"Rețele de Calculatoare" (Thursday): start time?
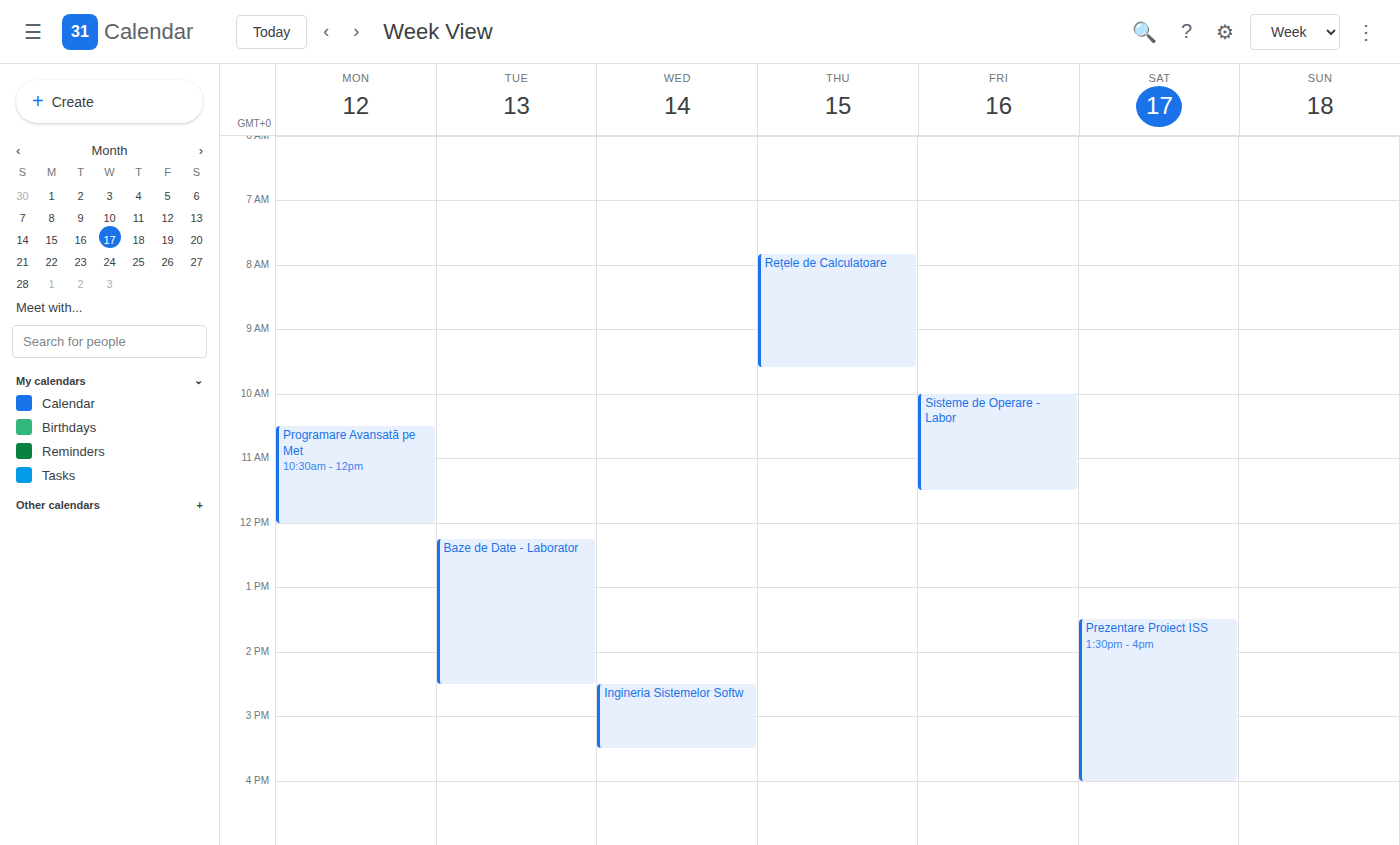
7:50 AM